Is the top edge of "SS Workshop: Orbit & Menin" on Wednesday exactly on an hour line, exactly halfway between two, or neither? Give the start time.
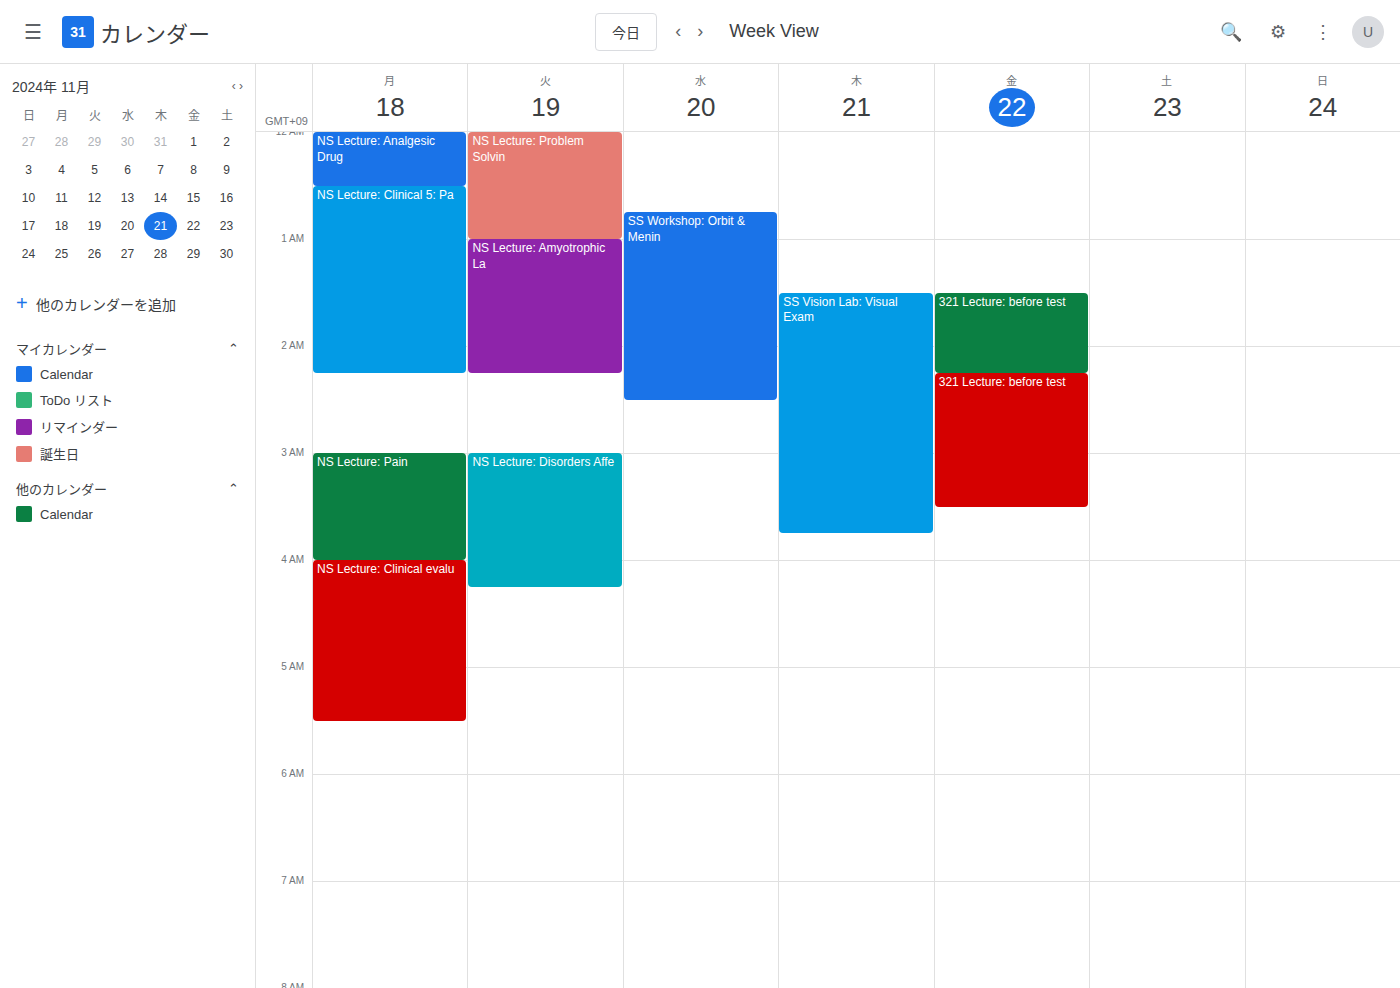
12:45 AM -- neither: three quarters of the way from the 12 AM line to the 1 AM line.